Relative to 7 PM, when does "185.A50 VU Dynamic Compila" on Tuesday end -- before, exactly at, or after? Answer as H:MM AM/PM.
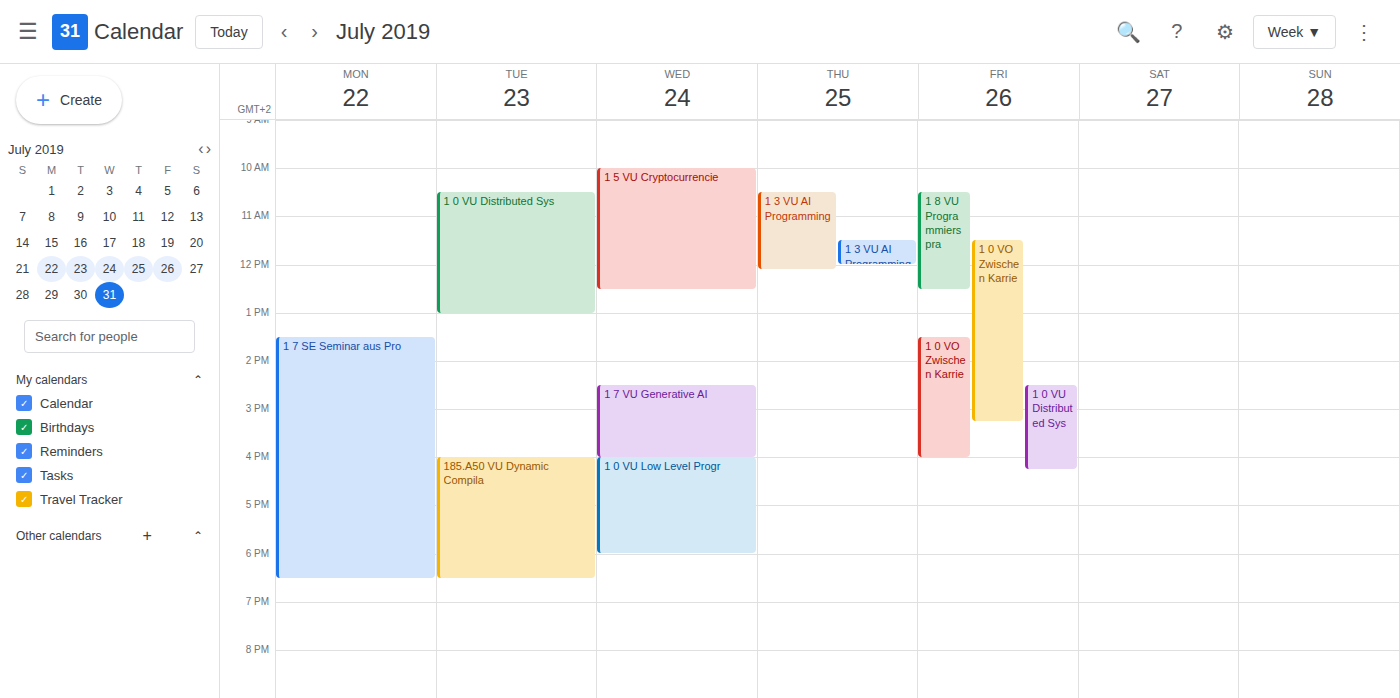
6:30 PM -- before 7 PM, 30 minutes above the 7 PM line.